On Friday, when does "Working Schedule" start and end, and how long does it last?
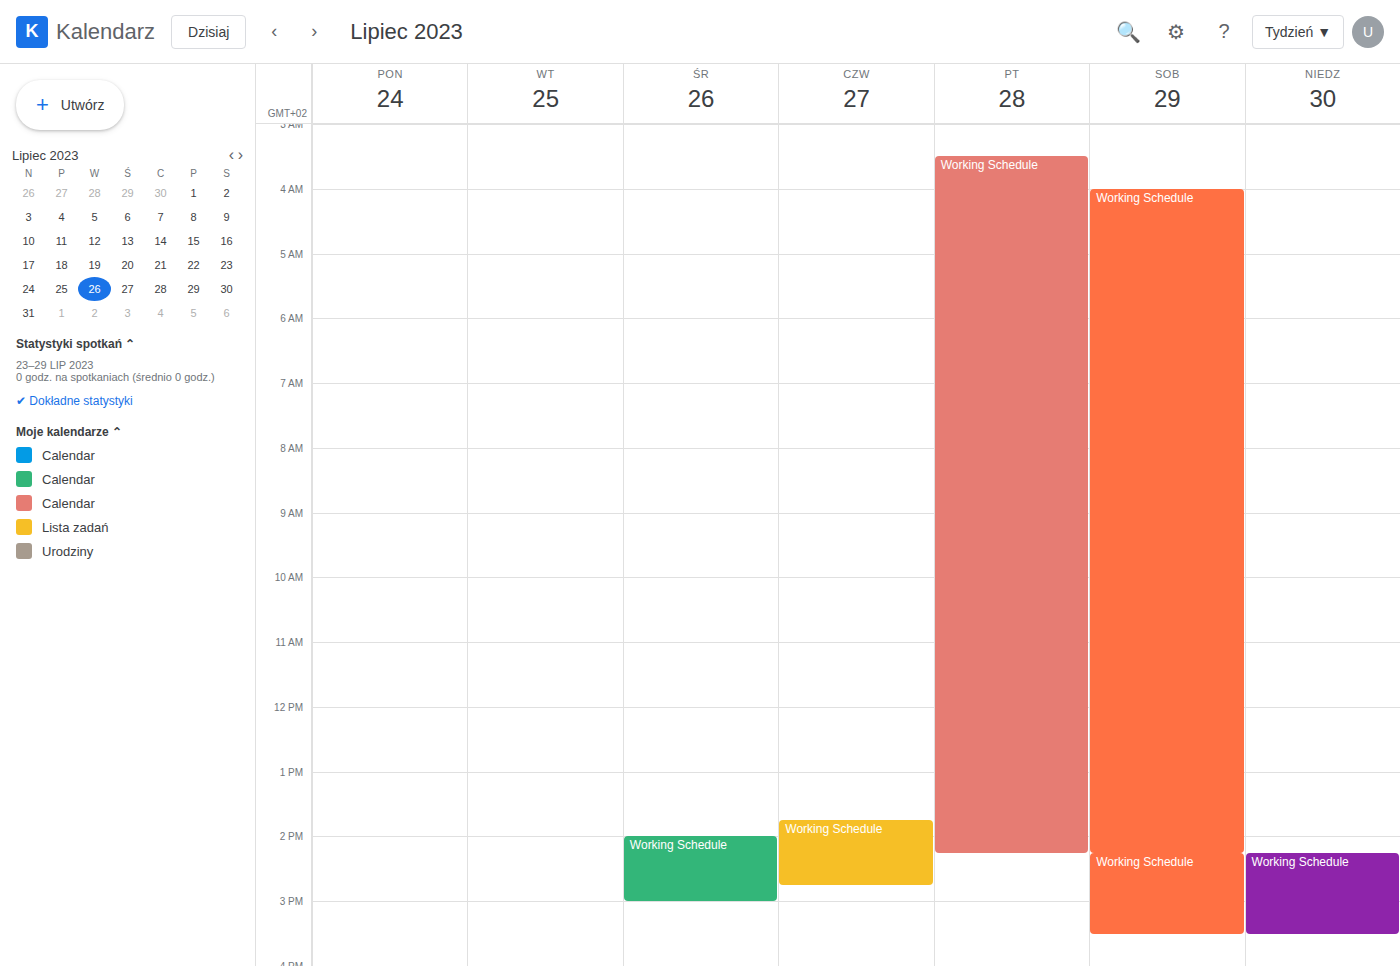
3:30 AM to 2:15 PM, 10 hours 45 minutes